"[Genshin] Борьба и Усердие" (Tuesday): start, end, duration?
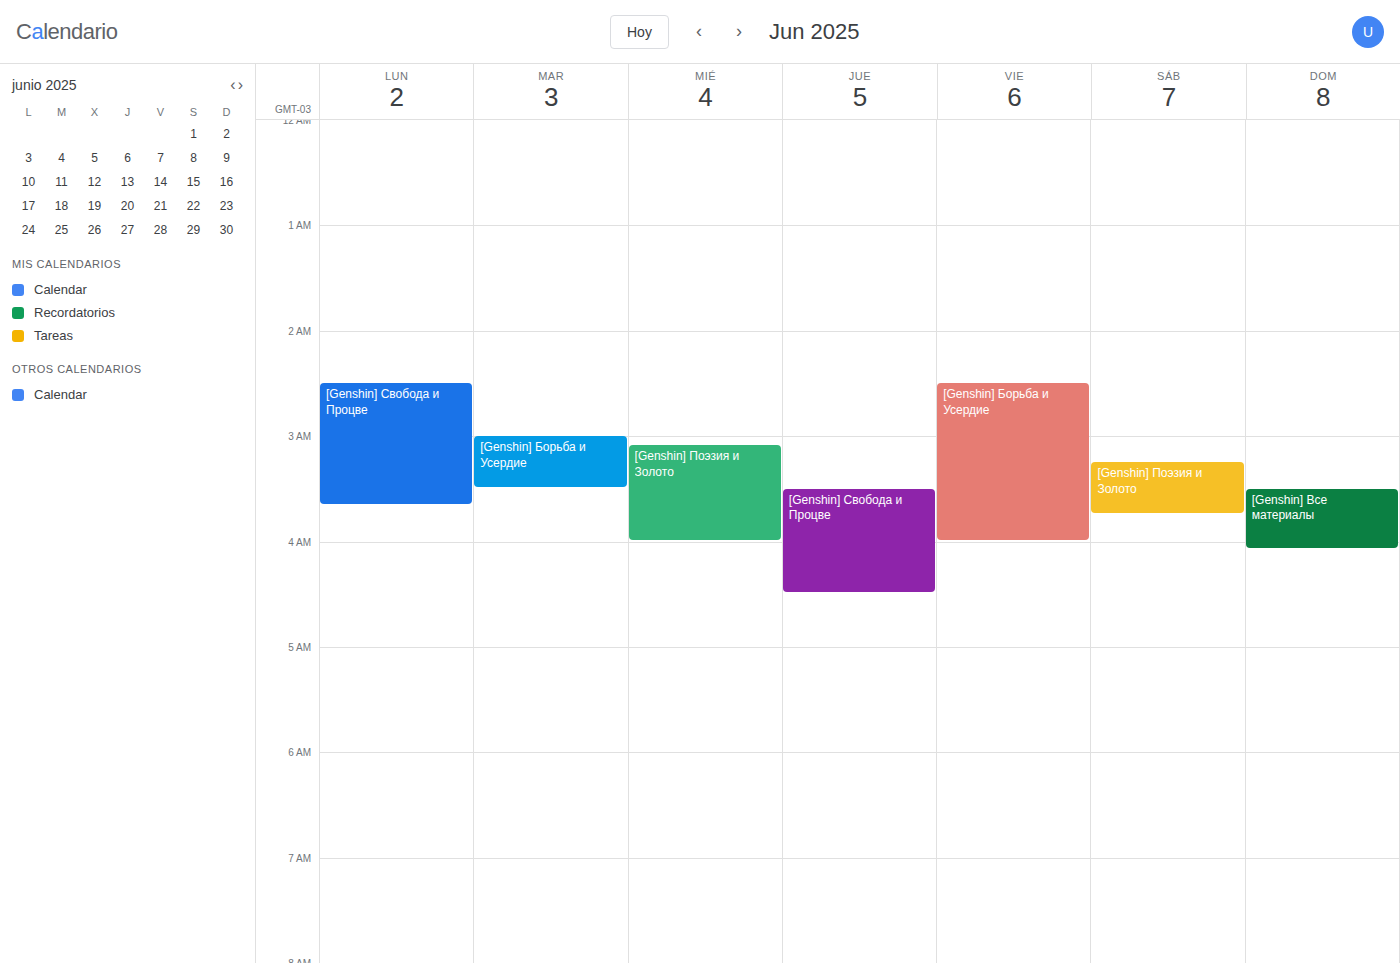
3:00 AM to 3:30 AM, 30 minutes